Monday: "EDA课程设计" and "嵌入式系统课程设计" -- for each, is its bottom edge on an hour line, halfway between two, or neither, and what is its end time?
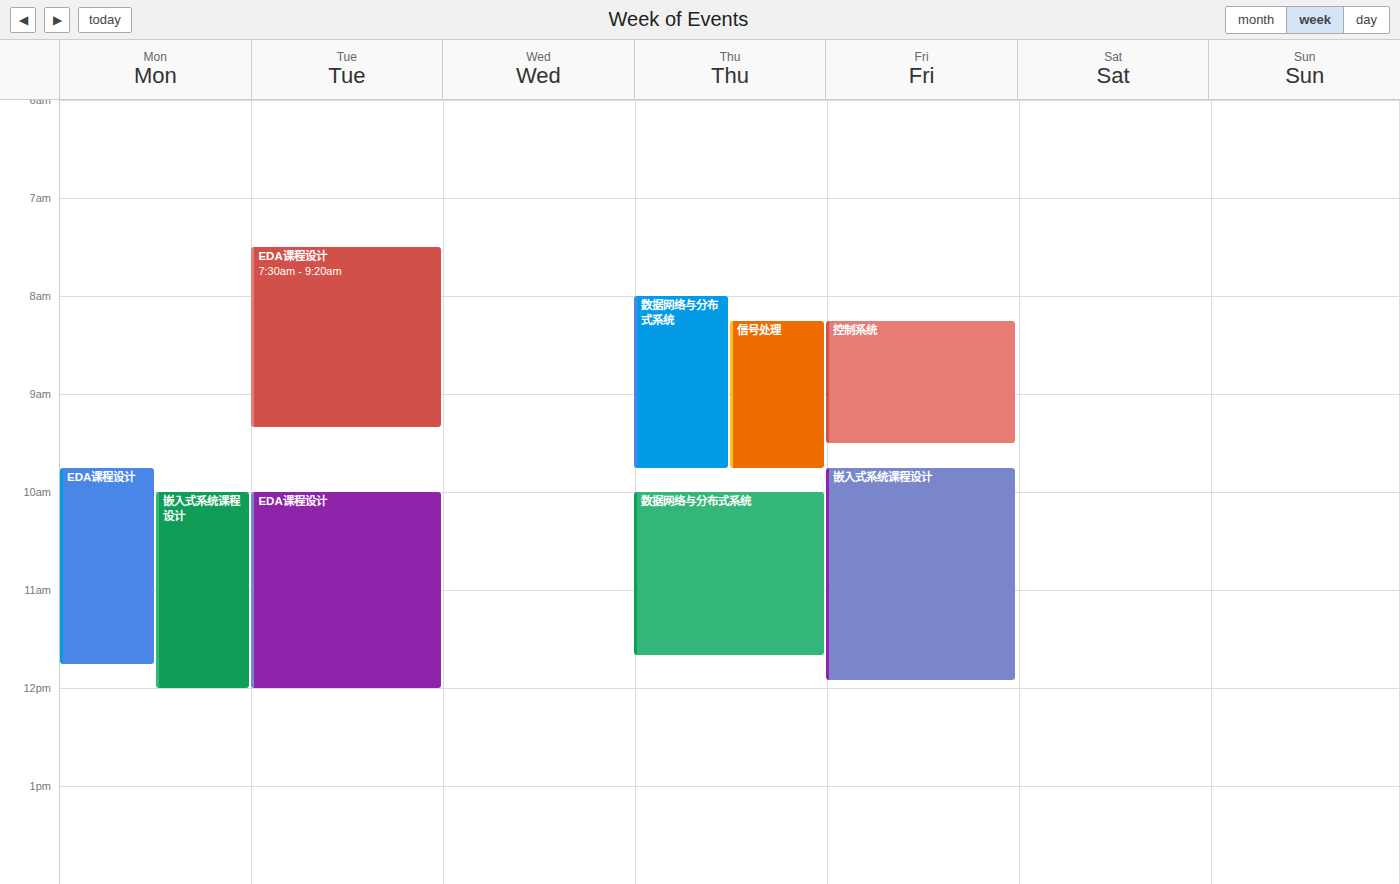
"EDA课程设计": 11:45 AM, neither: three quarters of the way from the 11 AM line to the 12 PM line. "嵌入式系统课程设计": 12:00 PM, exactly on the 12 PM line.